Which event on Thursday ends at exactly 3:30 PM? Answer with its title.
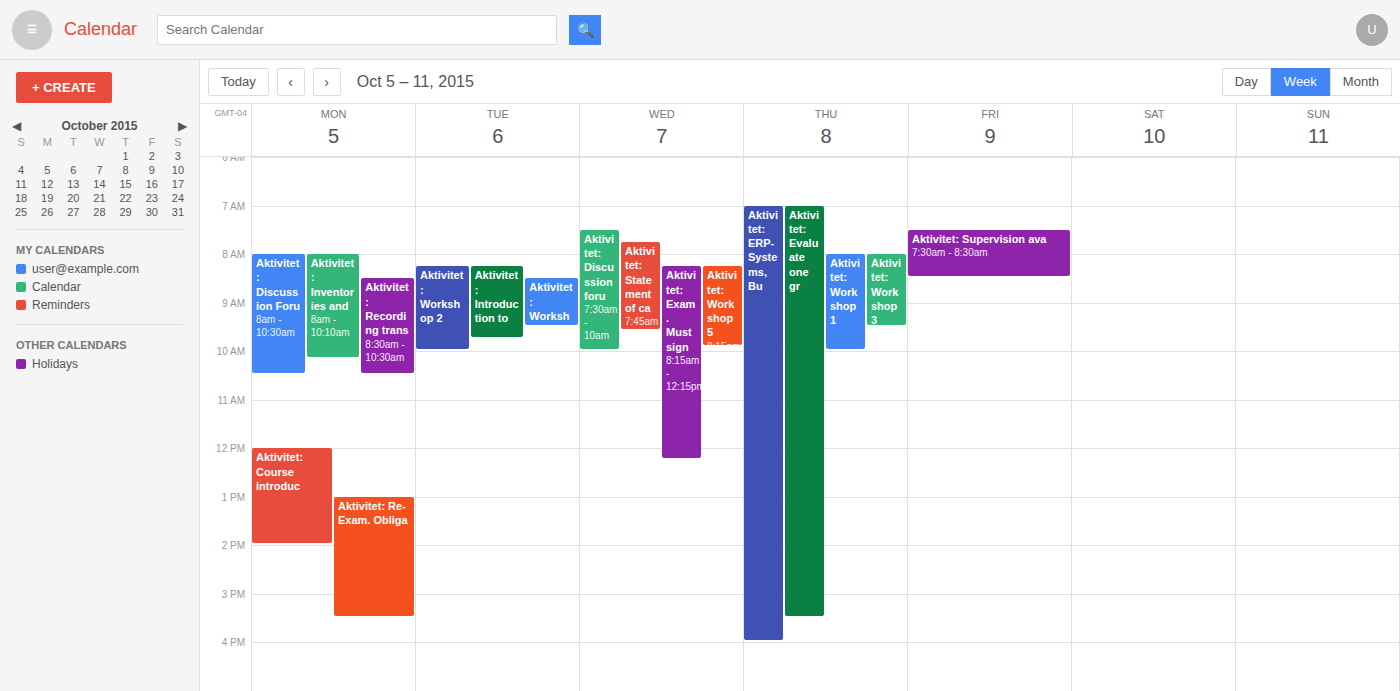
"Aktivitet: Evaluate one gr"